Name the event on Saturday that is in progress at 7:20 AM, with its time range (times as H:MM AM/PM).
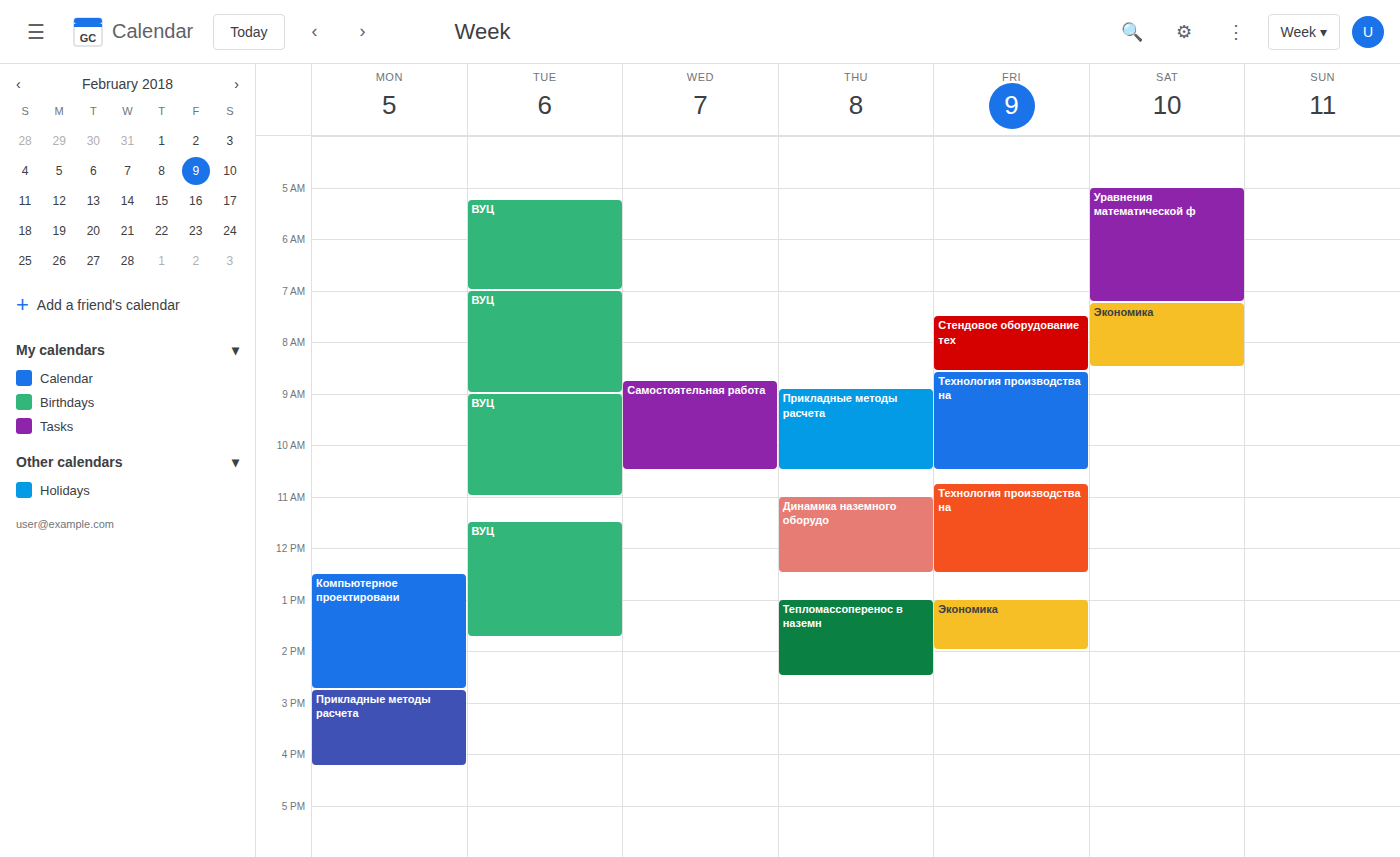
"Экономика", 7:15 AM to 8:30 AM